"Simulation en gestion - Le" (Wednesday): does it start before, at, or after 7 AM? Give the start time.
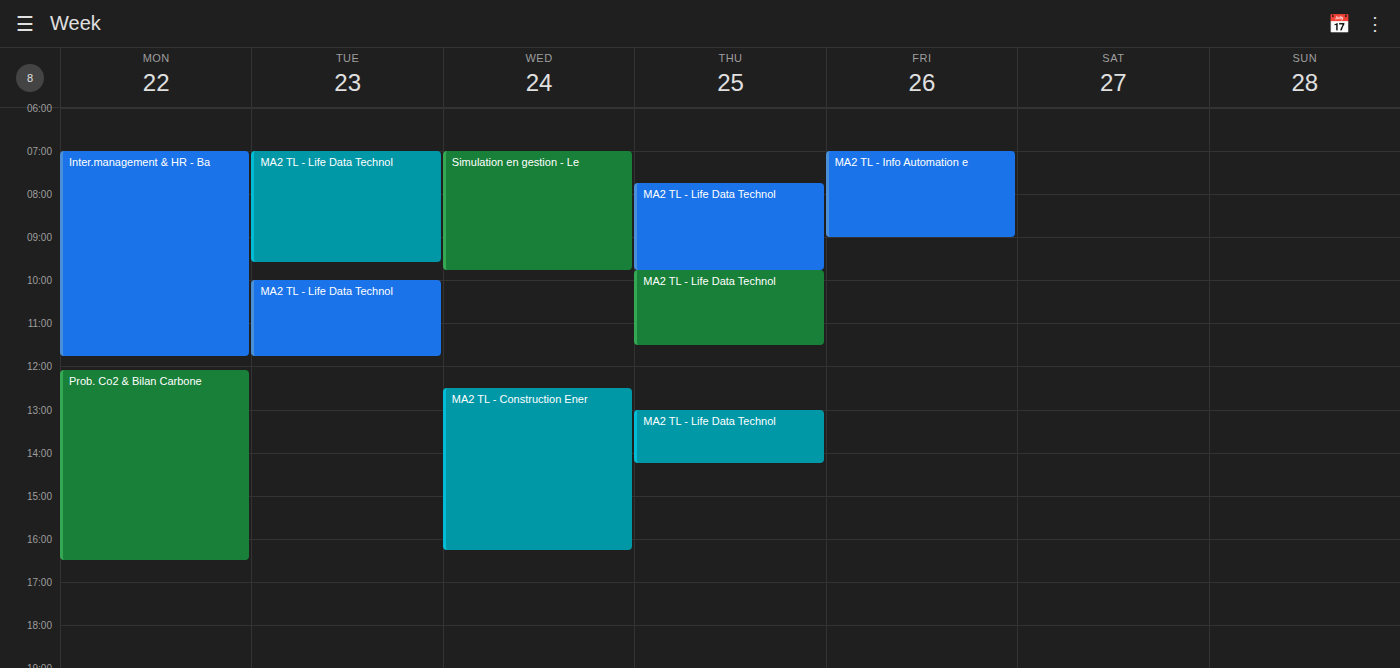
7:00 AM -- exactly at 7 AM, on the 7 AM line.